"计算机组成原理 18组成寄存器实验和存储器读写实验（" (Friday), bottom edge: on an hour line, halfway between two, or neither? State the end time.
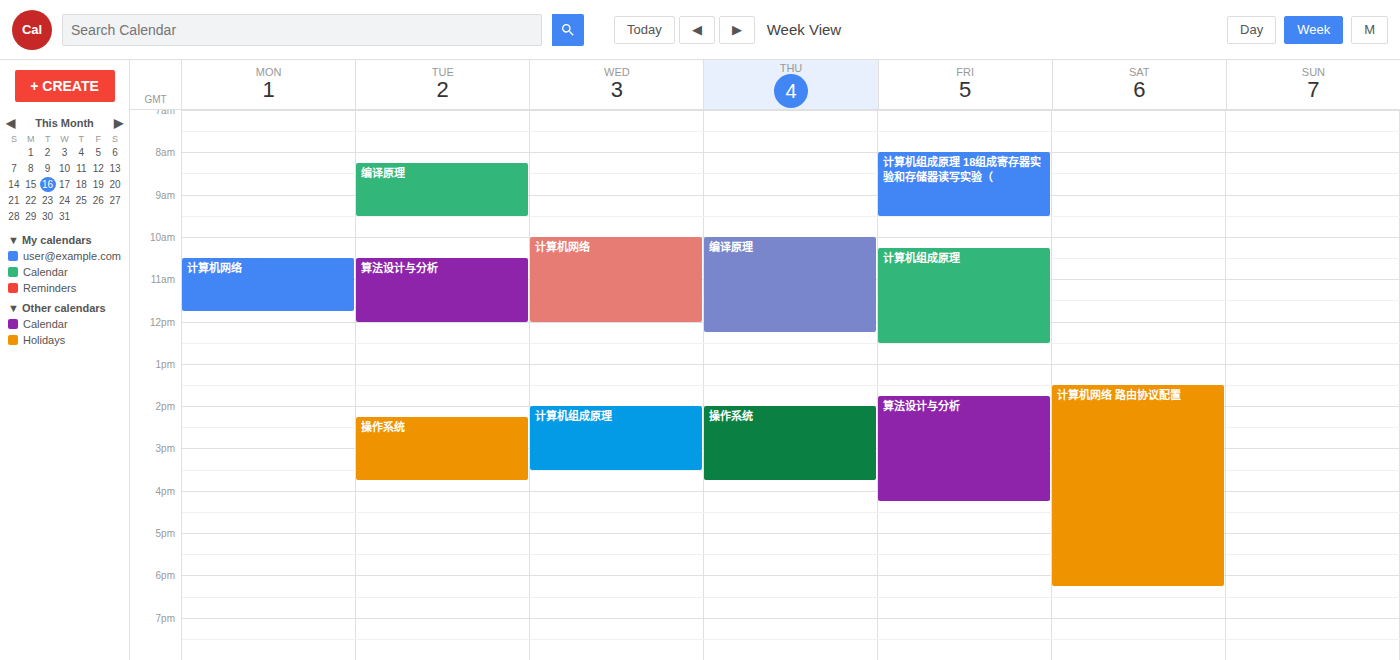
9:30 AM -- halfway between the 9 AM and 10 AM lines.